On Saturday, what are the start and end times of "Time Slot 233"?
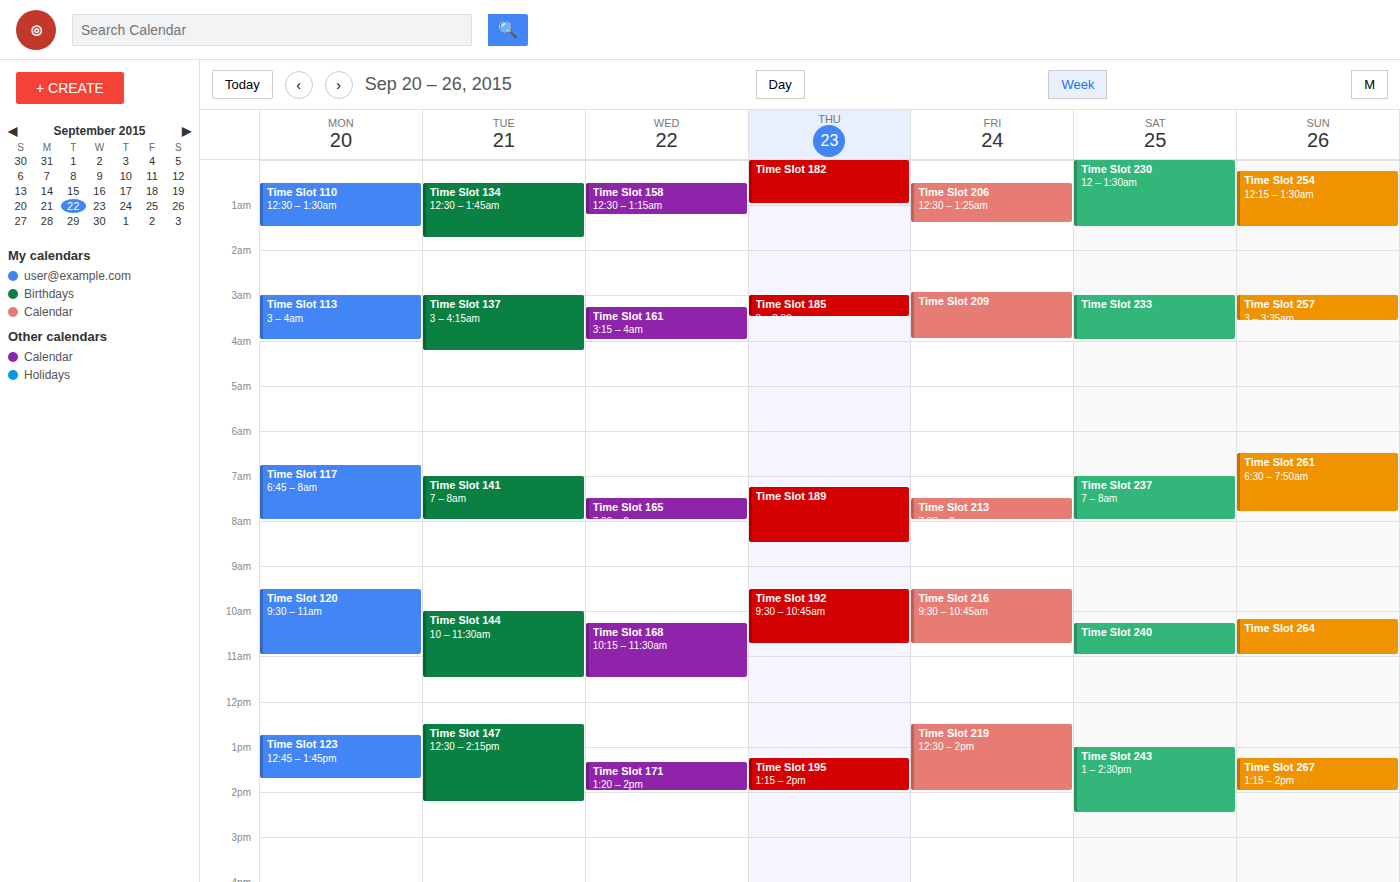
3:00 AM to 4:00 AM